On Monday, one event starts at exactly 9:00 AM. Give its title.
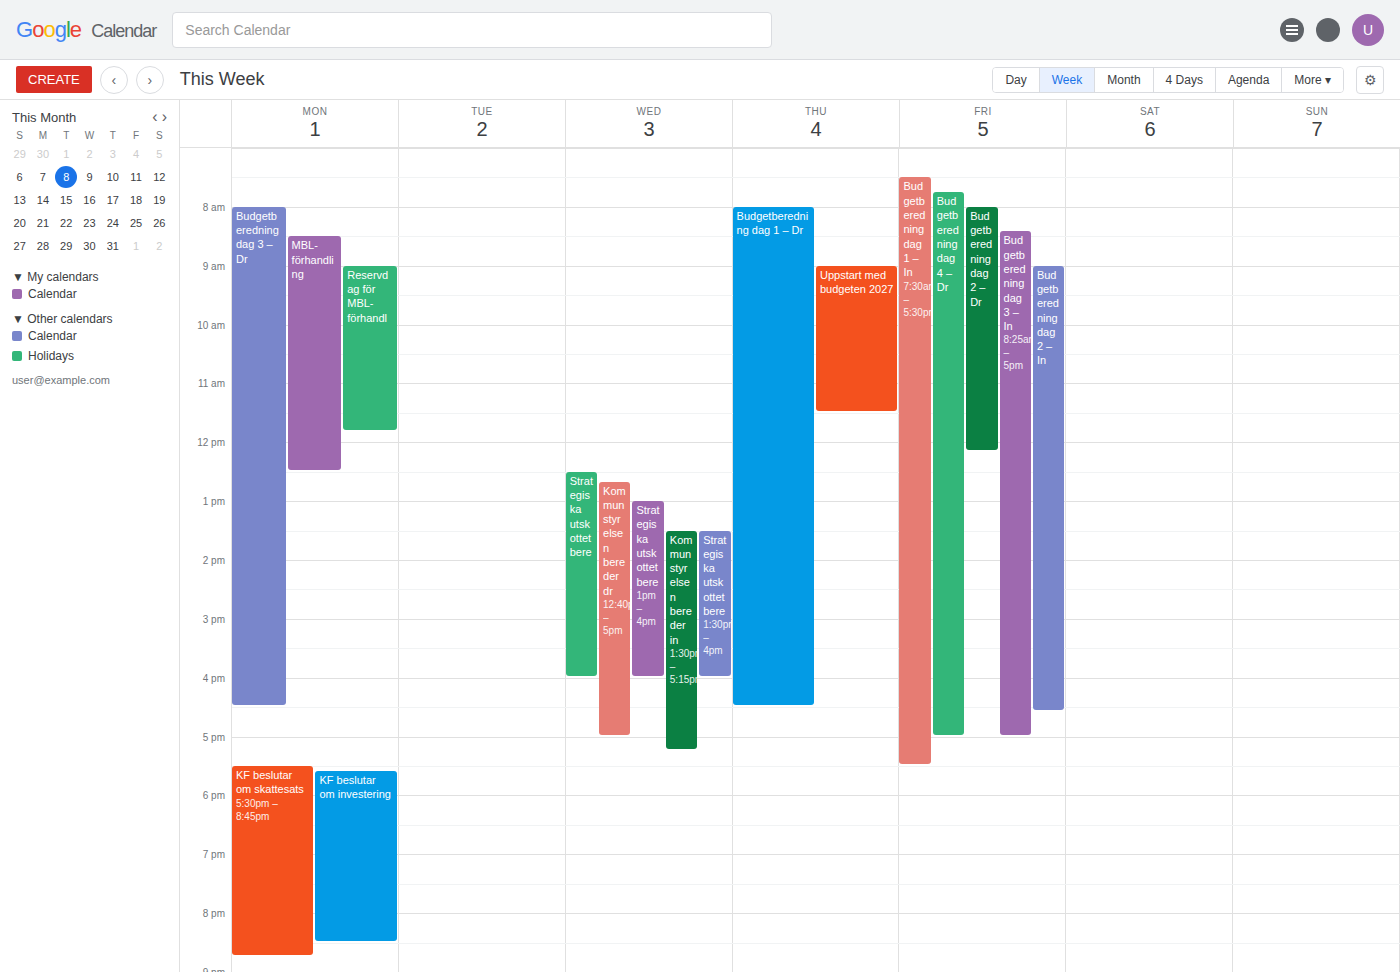
"Reservdag för MBL-förhandl"